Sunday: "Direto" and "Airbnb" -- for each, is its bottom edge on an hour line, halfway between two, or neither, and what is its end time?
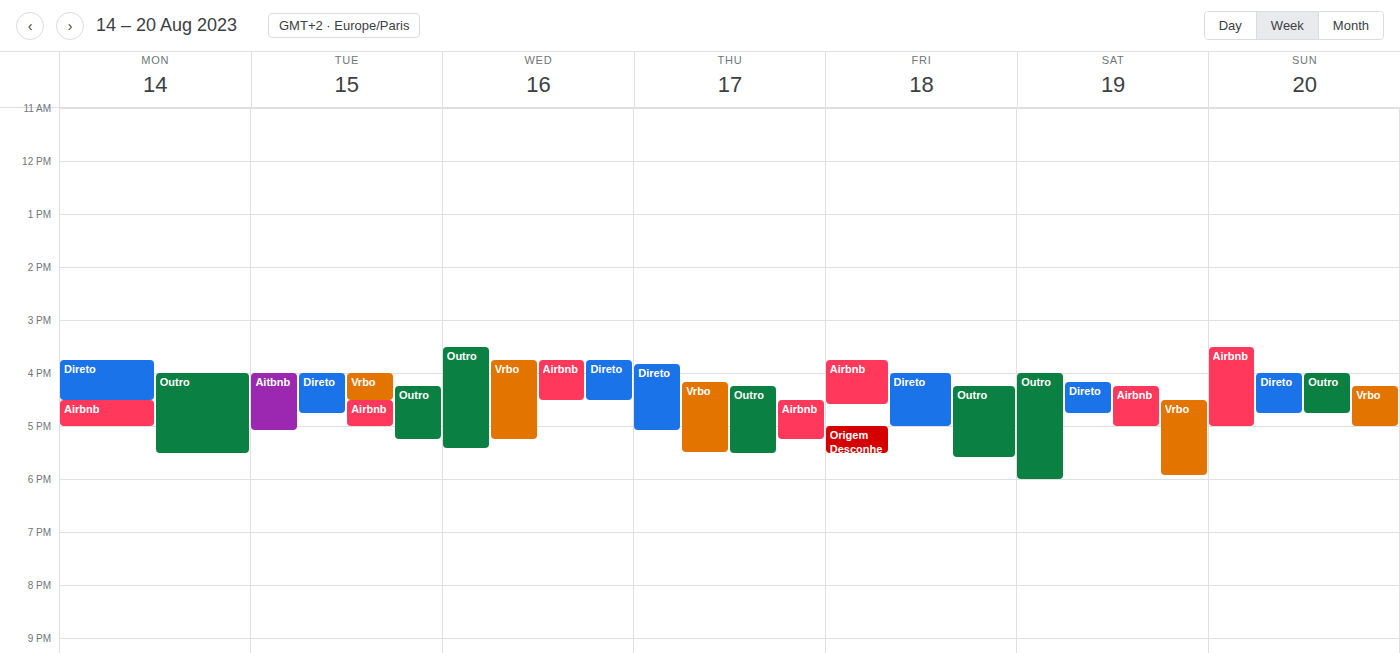
"Direto": 4:45 PM, neither: three quarters of the way from the 4 PM line to the 5 PM line. "Airbnb": 5:00 PM, exactly on the 5 PM line.